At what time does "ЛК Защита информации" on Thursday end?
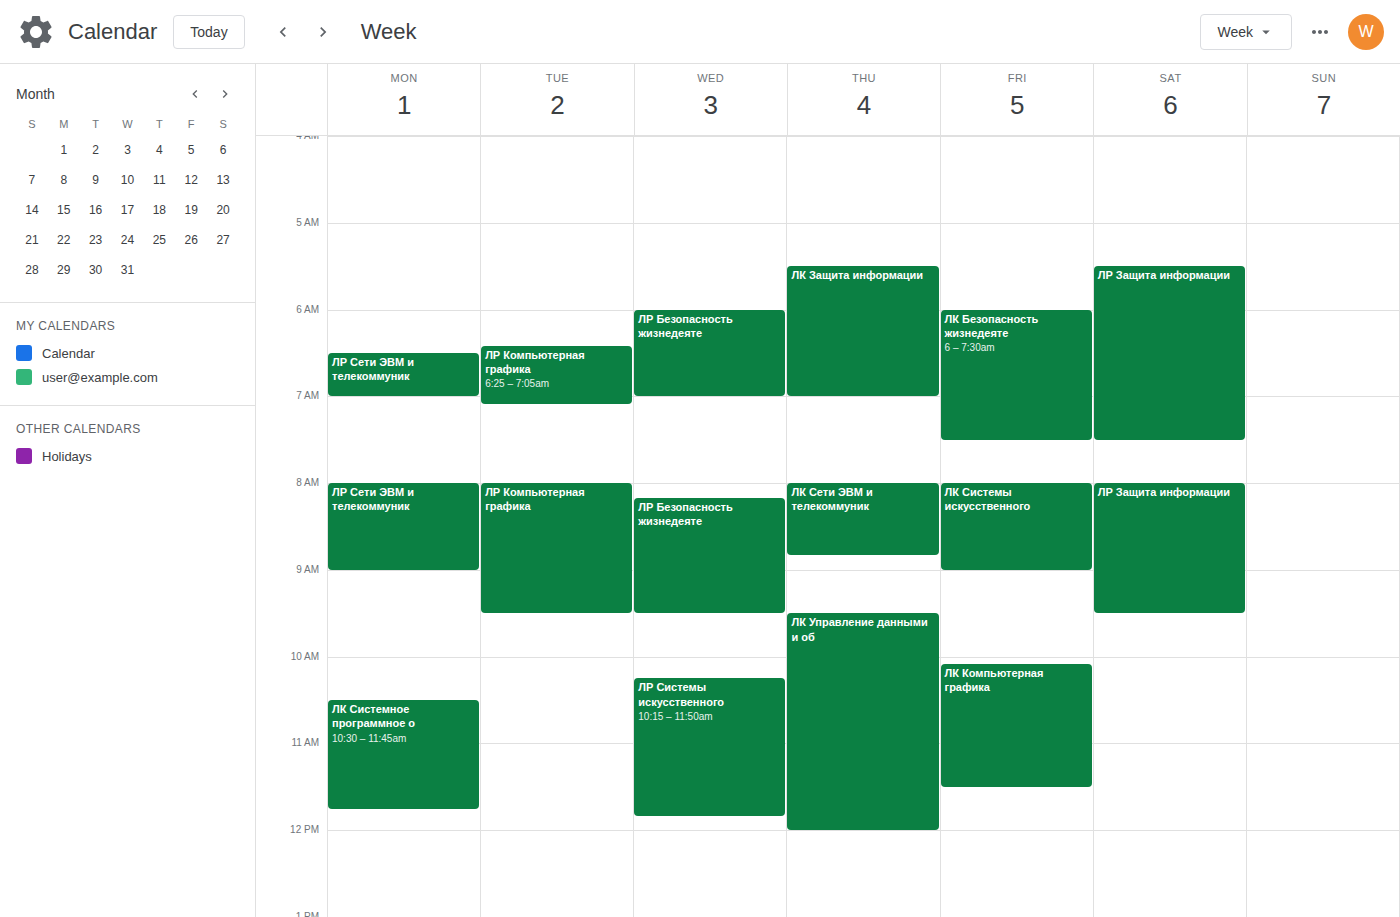
7:00 AM